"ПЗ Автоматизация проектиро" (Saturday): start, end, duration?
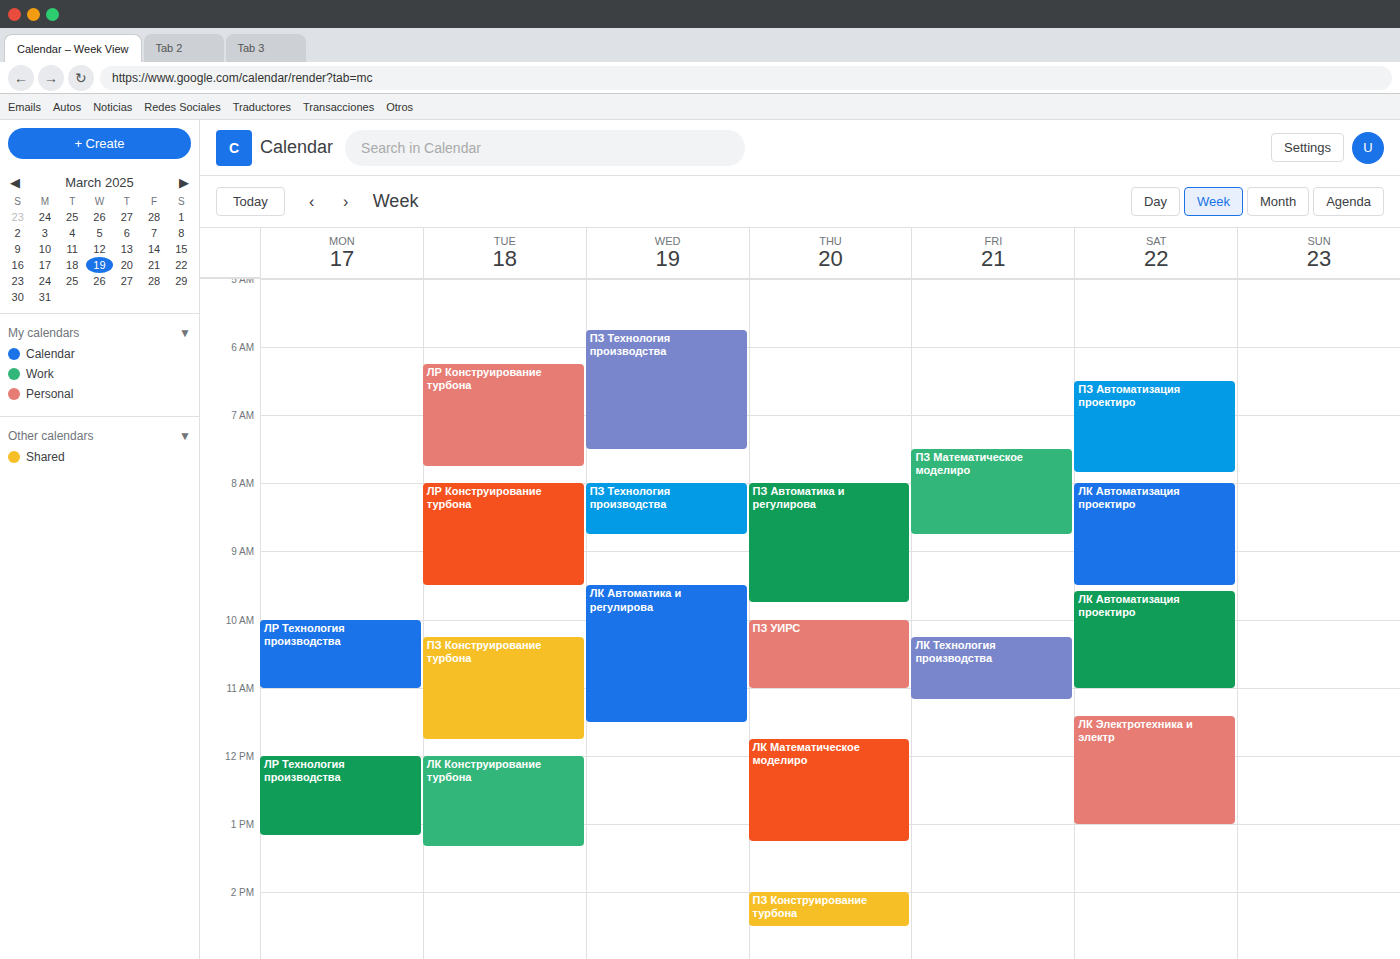
6:30 AM to 7:50 AM, 1 hour 20 minutes